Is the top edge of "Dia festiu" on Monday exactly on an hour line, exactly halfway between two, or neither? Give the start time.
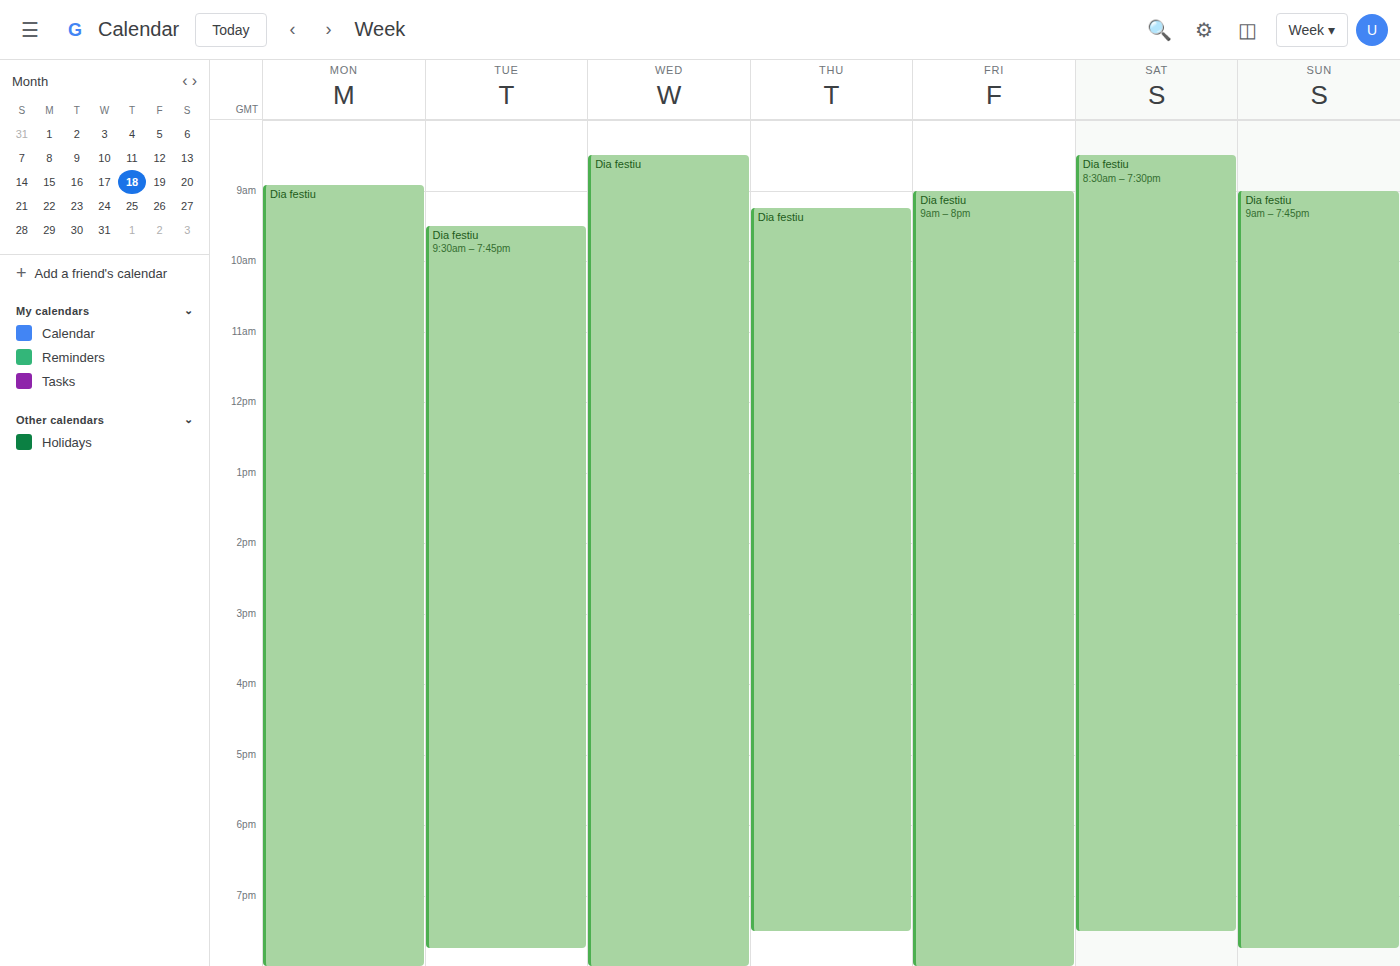
8:55 AM -- neither: 55 minutes below the 8 AM line and 5 minutes above the 9 AM line.